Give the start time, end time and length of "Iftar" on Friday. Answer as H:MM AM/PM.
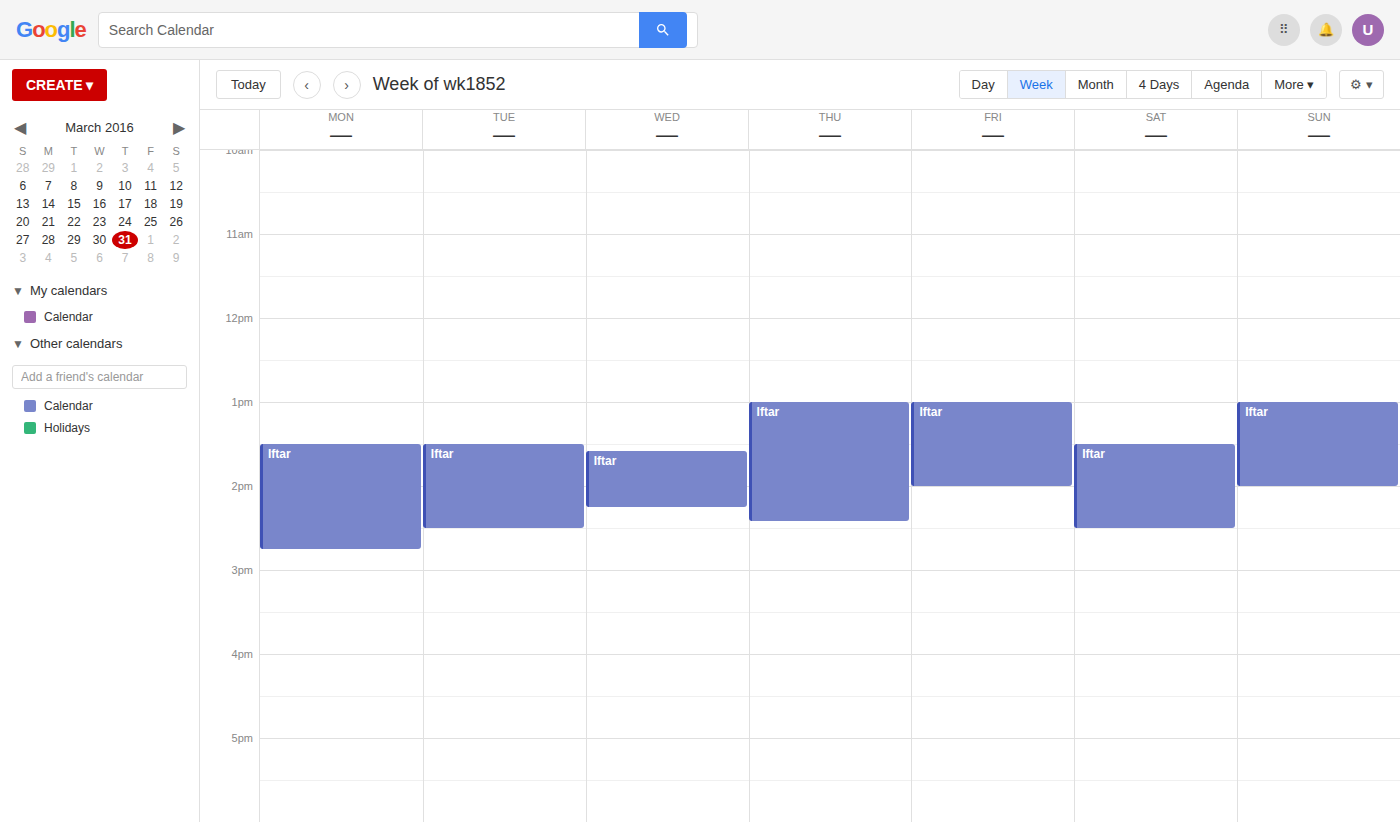
1:00 PM to 2:00 PM, 1 hour